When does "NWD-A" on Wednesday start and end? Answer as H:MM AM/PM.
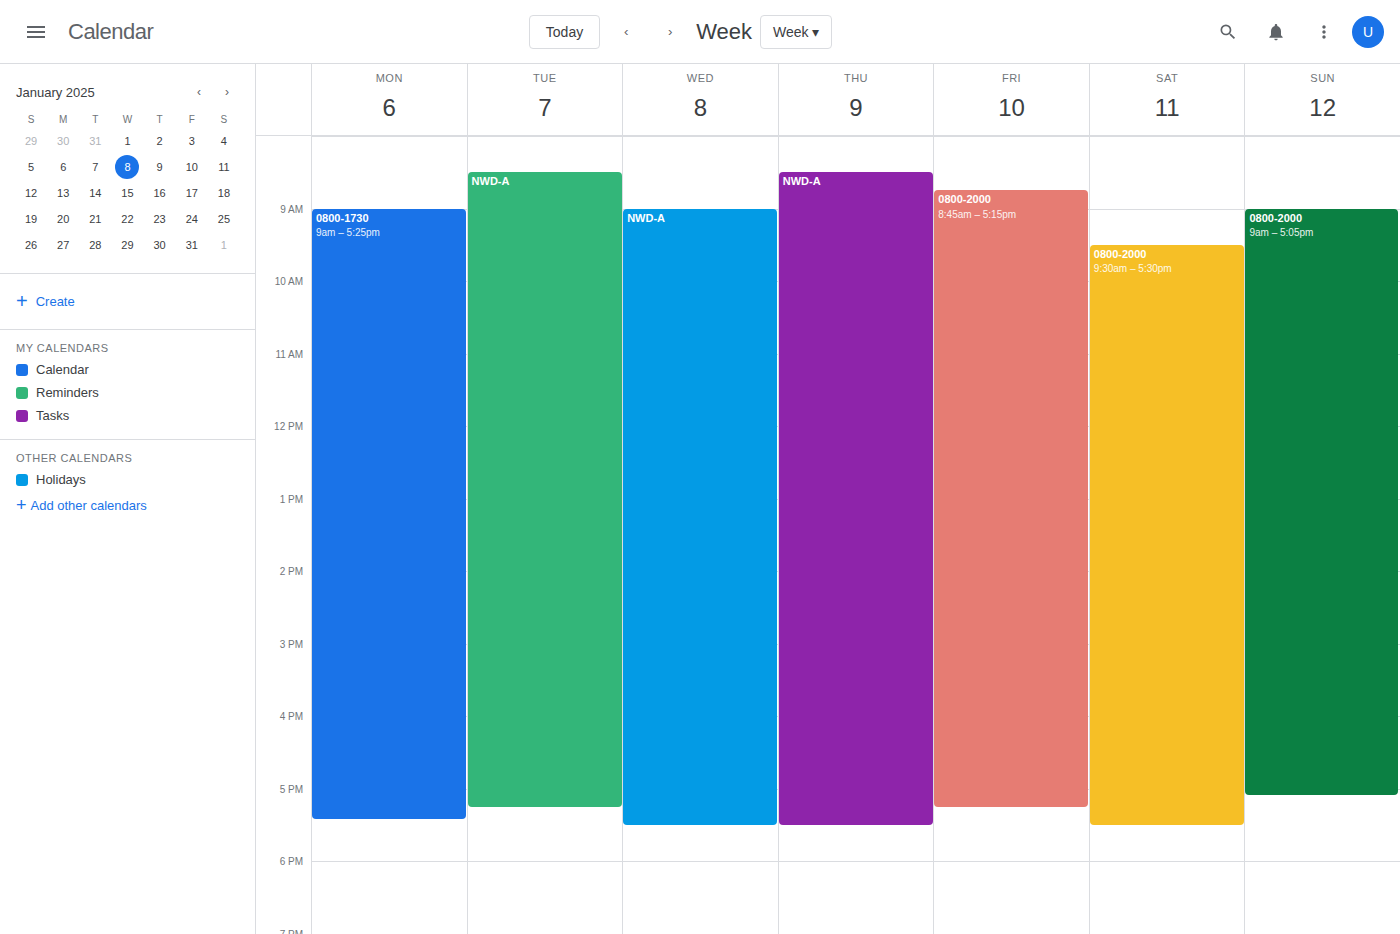
9:00 AM to 5:30 PM